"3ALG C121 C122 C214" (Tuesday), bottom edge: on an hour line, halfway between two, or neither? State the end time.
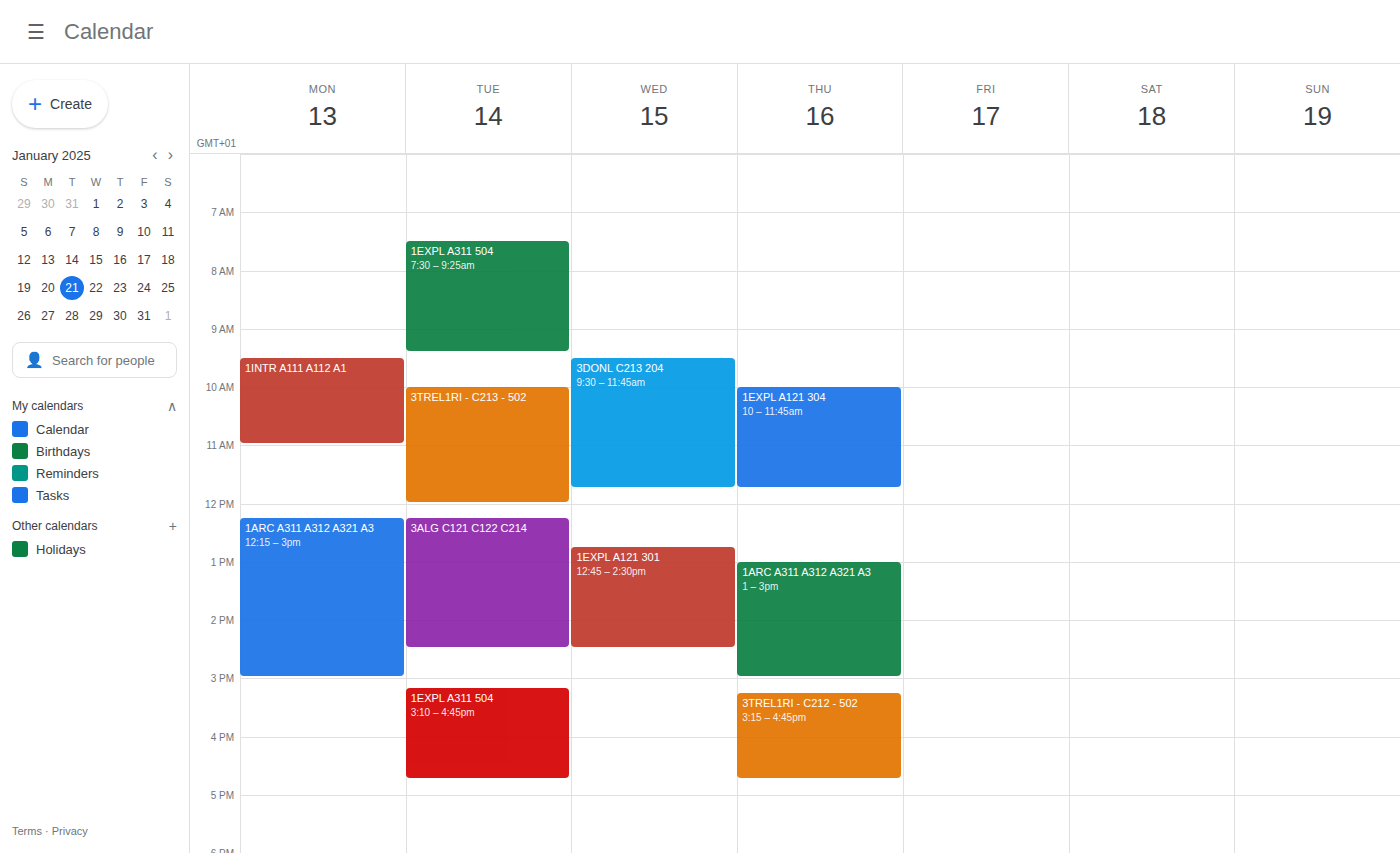
2:30 PM -- halfway between the 2 PM and 3 PM lines.